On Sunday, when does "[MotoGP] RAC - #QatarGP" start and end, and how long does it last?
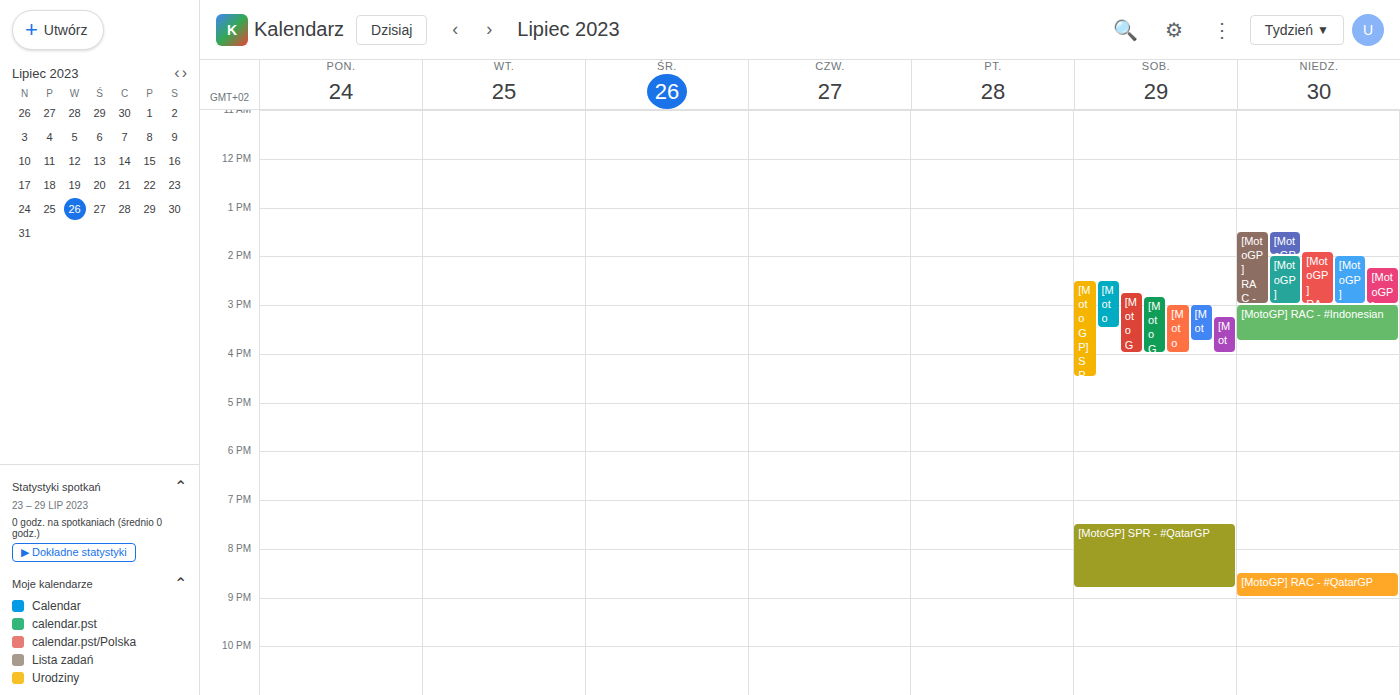
8:30 PM to 9:00 PM, 30 minutes